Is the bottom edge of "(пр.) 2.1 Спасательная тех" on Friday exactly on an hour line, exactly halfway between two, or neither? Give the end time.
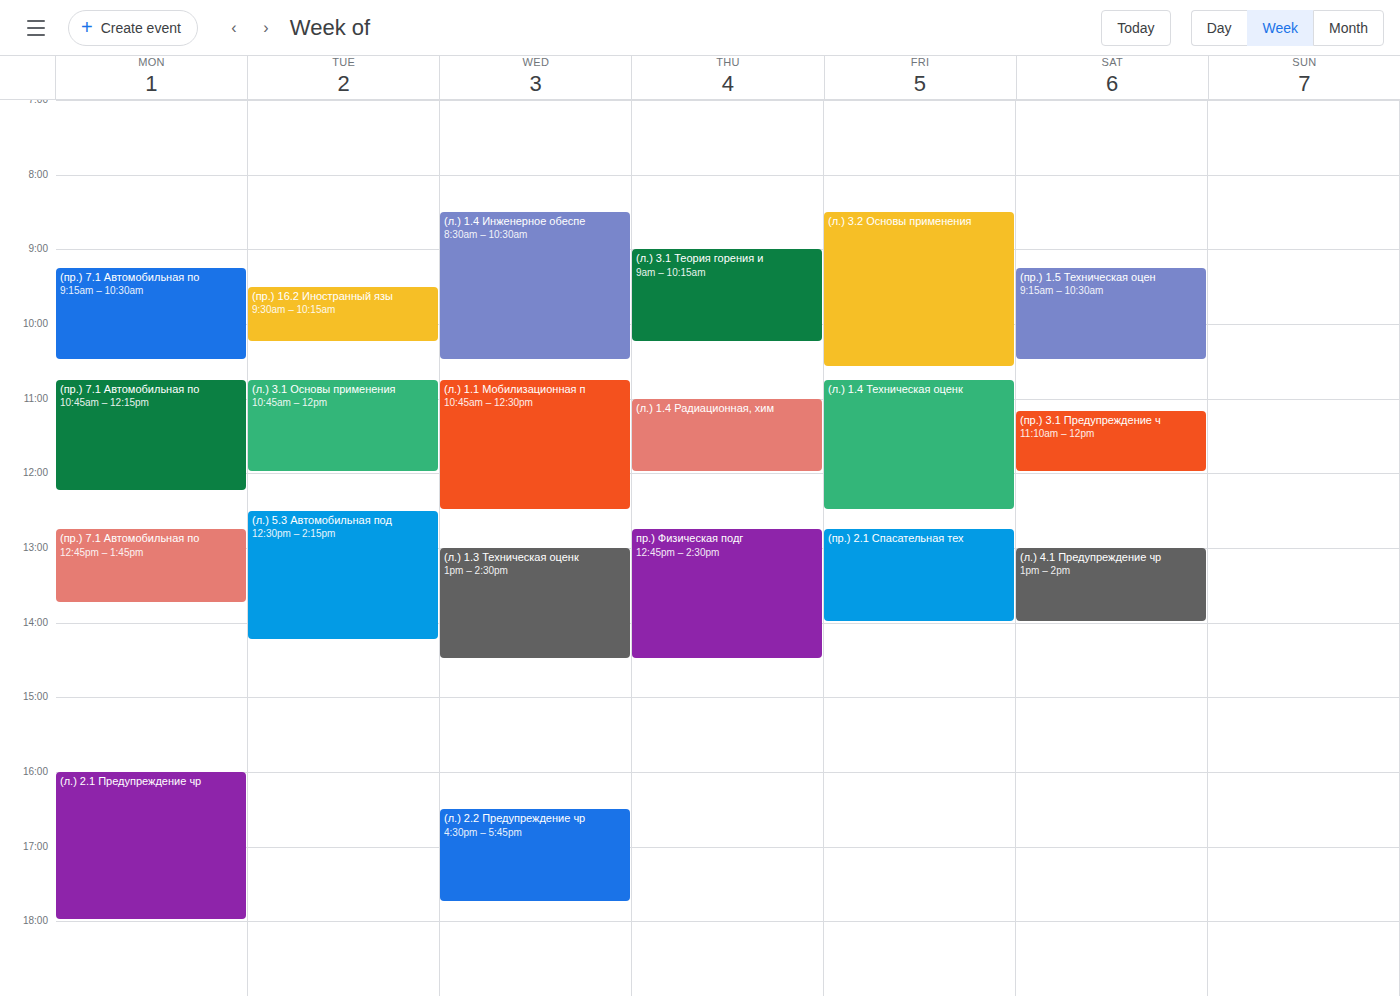
2:00 PM -- exactly on the 2 PM line.